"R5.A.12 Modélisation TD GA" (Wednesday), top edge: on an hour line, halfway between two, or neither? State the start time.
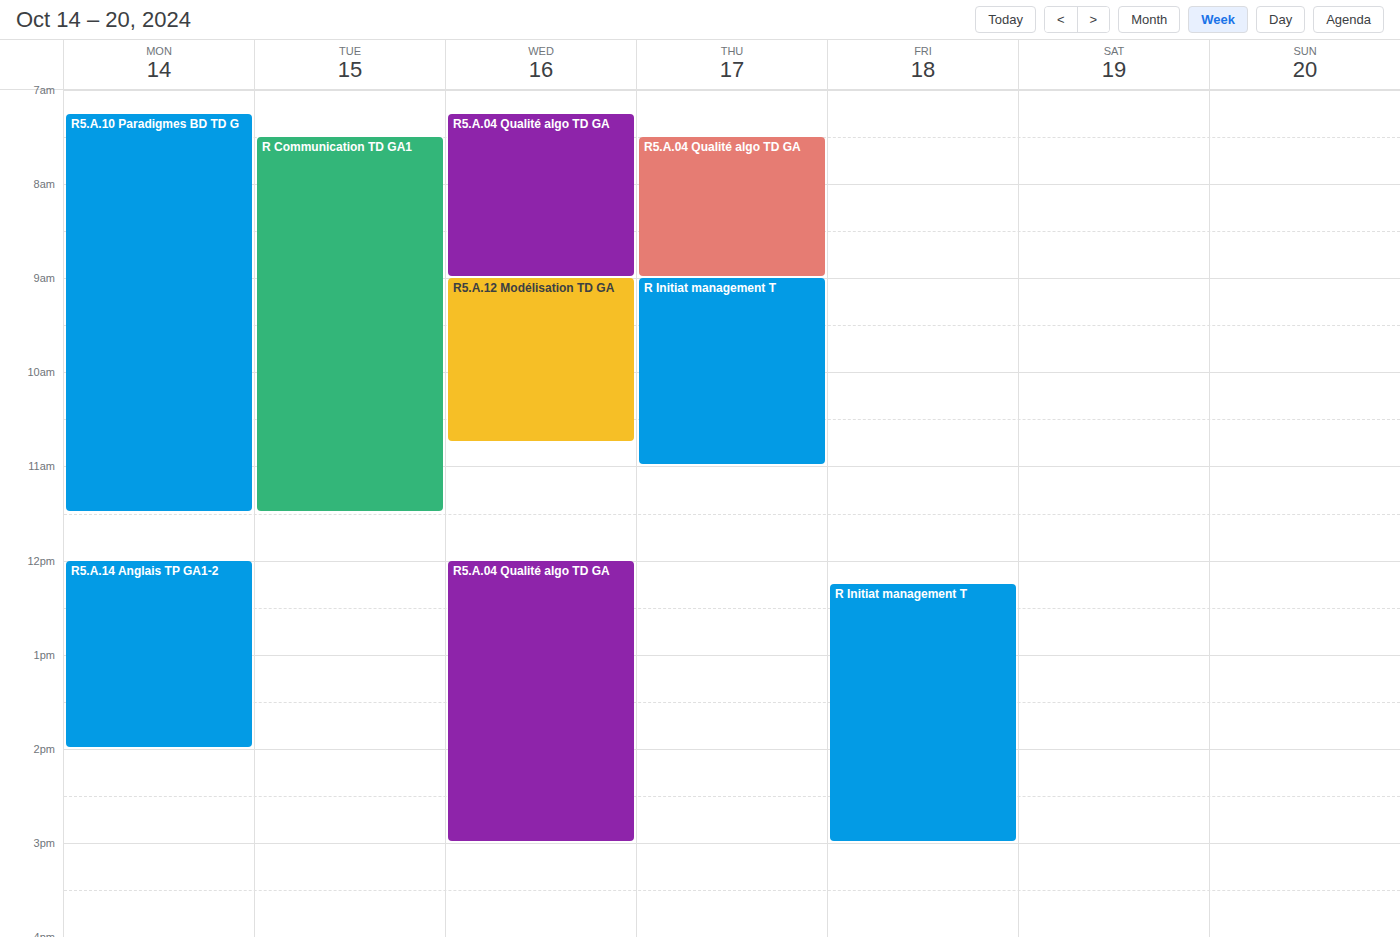
9:00 AM -- exactly on the 9 AM line.